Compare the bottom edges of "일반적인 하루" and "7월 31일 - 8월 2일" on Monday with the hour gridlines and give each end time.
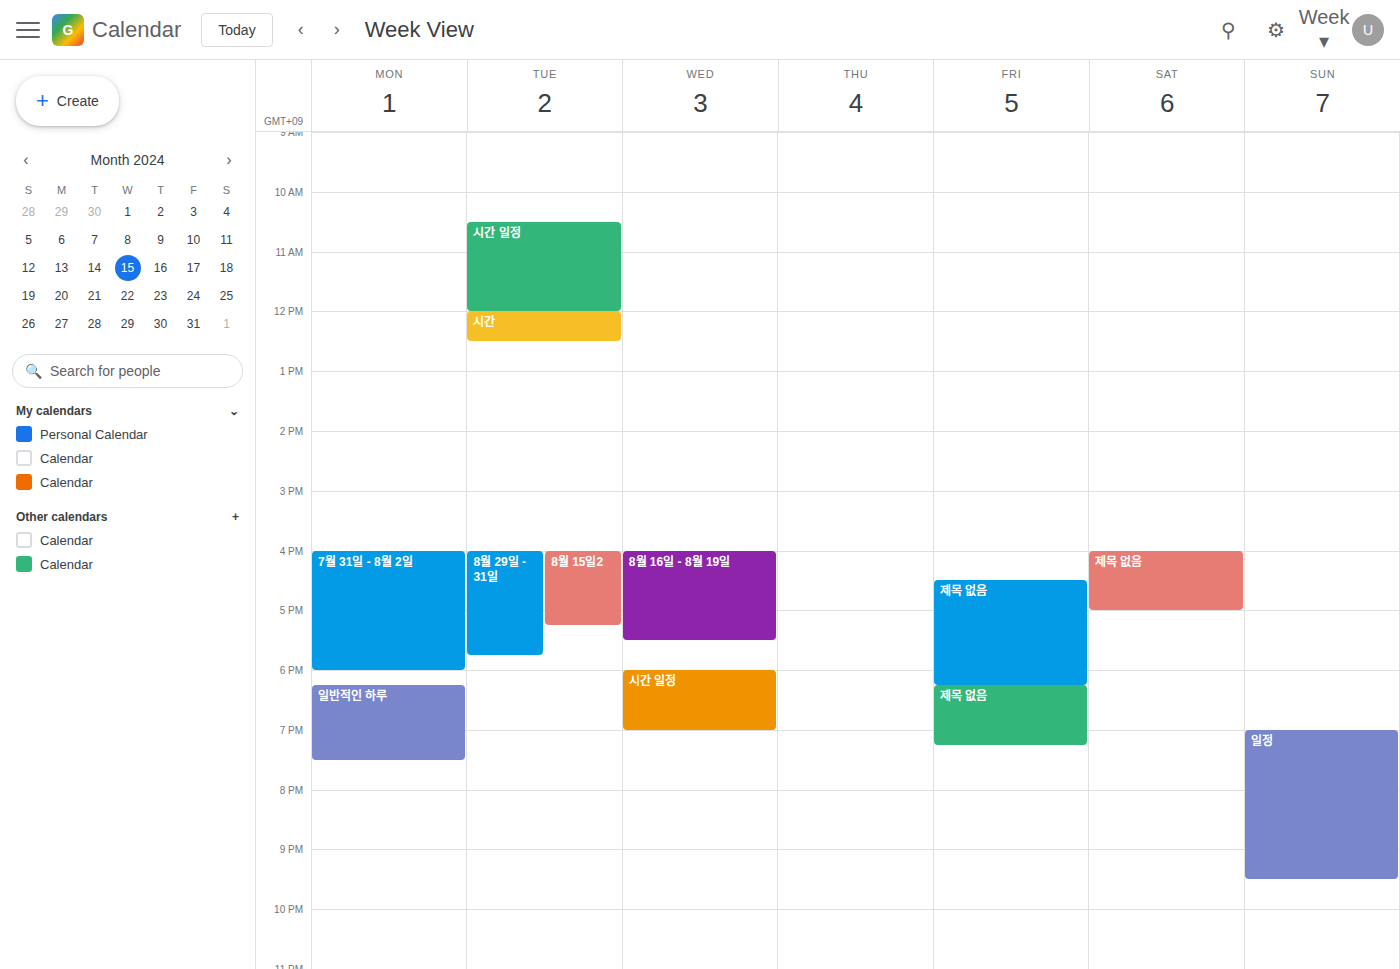
"일반적인 하루": 7:30 PM, halfway between the 7 PM and 8 PM lines. "7월 31일 - 8월 2일": 6:00 PM, exactly on the 6 PM line.